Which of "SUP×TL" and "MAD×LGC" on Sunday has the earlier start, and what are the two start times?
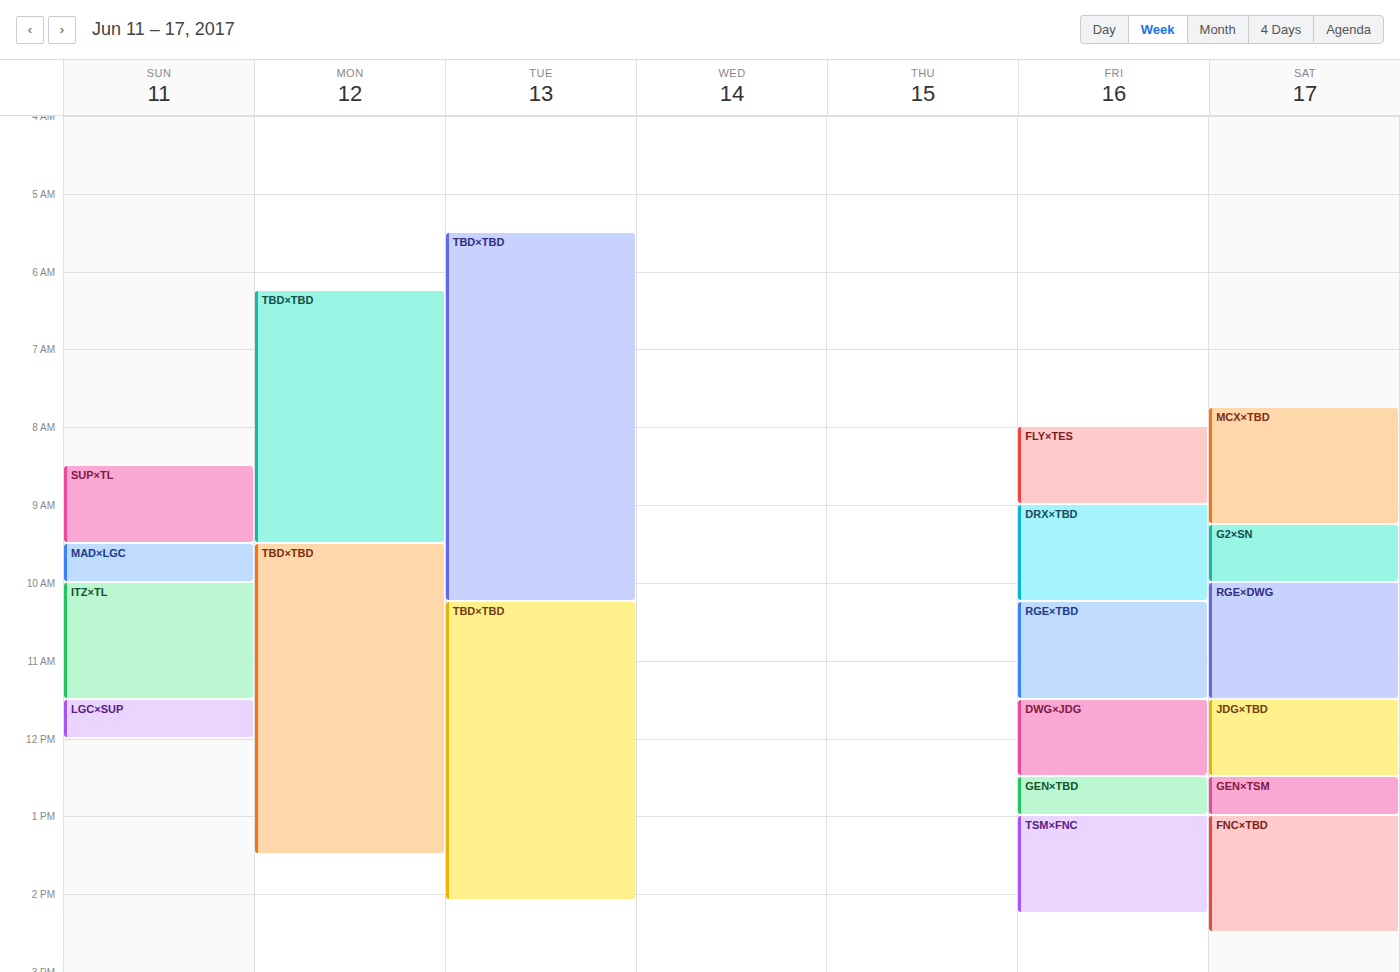
"SUP×TL" 8:30 AM; "MAD×LGC" 9:30 AM.